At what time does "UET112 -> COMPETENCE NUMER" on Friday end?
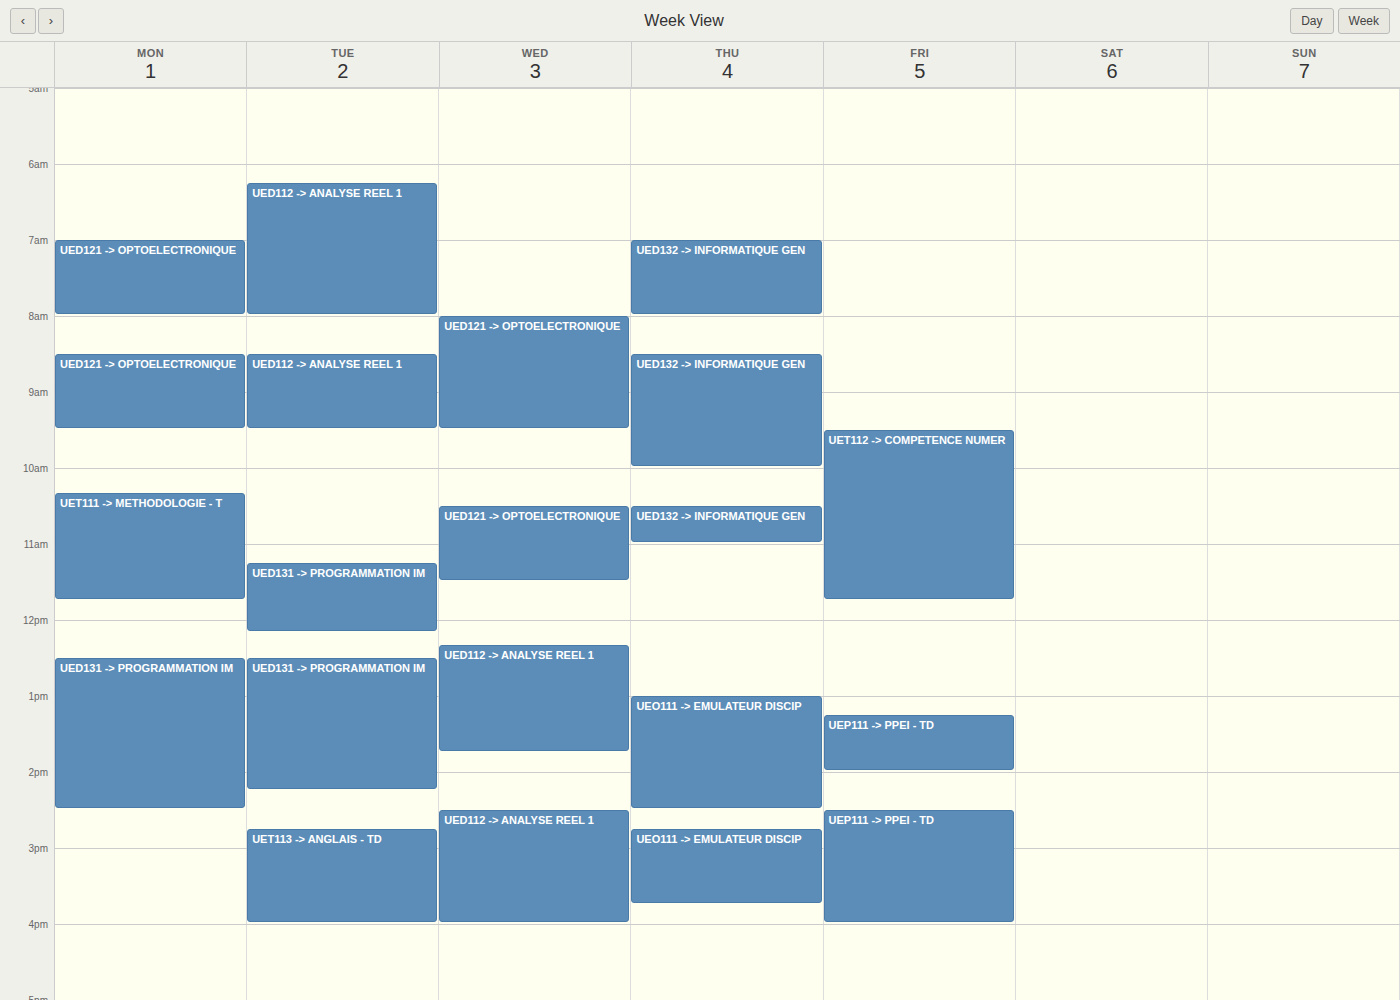
11:45 AM